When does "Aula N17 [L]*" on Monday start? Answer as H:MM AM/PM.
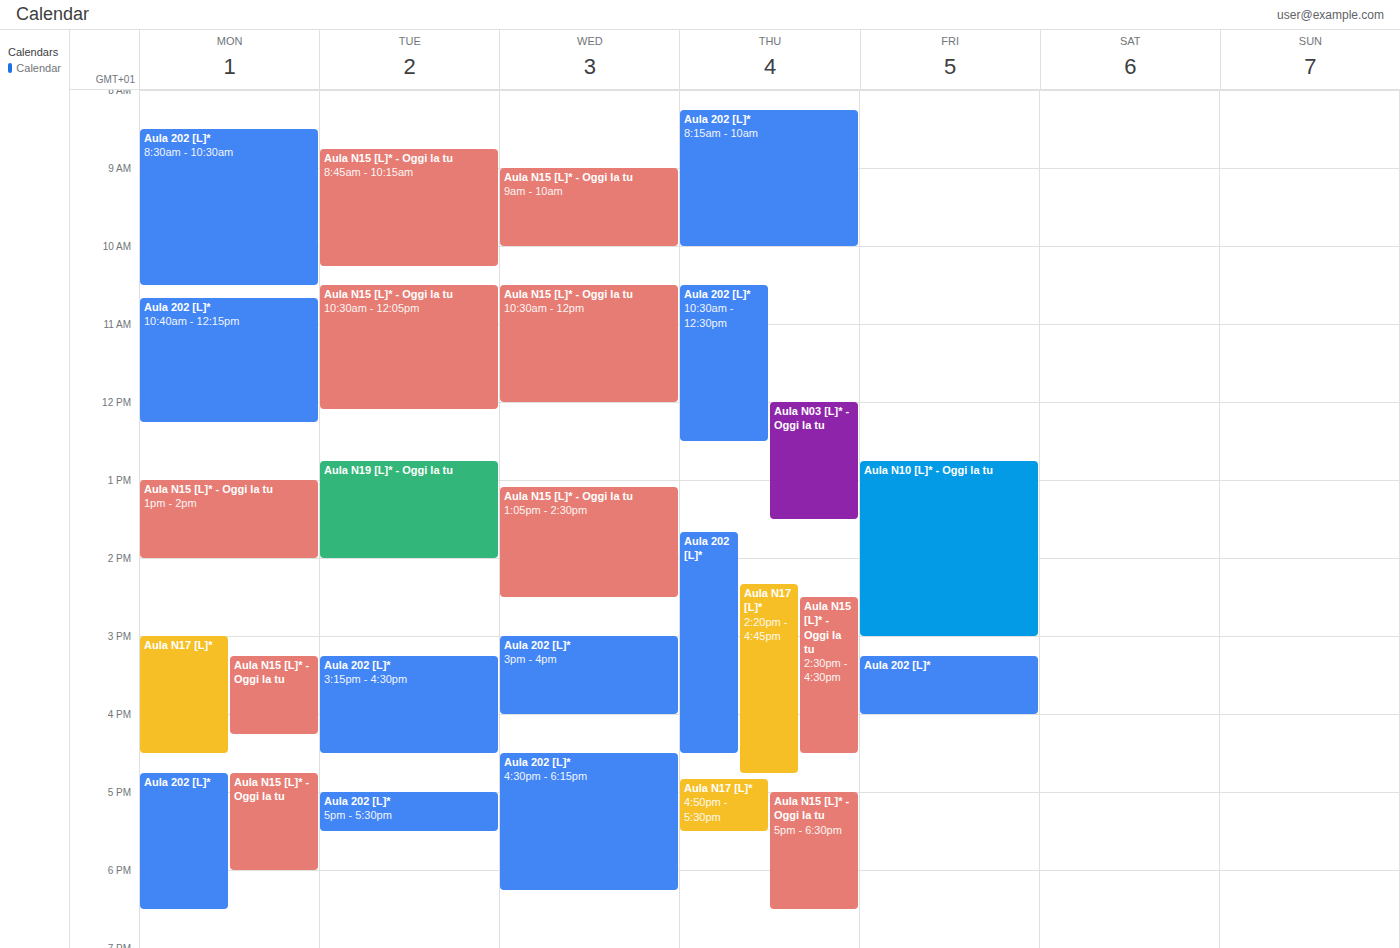
3:00 PM